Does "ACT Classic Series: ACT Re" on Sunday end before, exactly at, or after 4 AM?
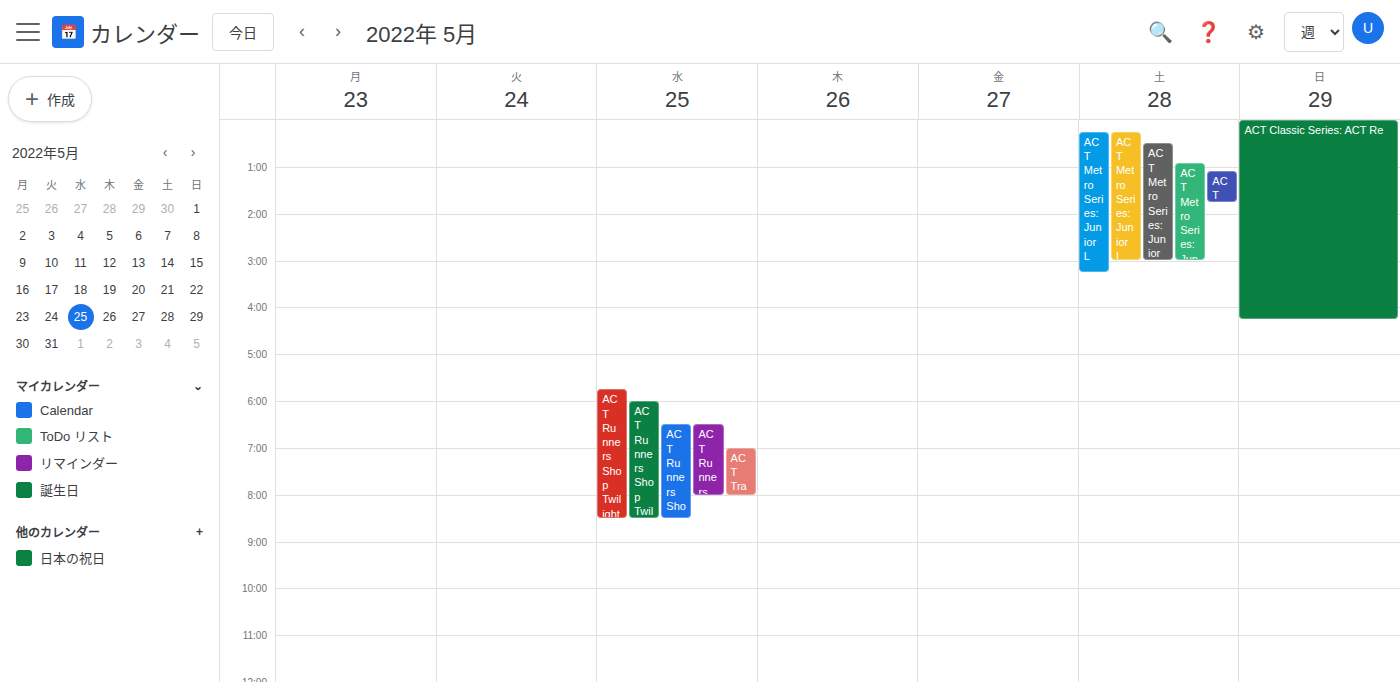
4:15 AM -- after 4 AM, 15 minutes below the 4 AM line.